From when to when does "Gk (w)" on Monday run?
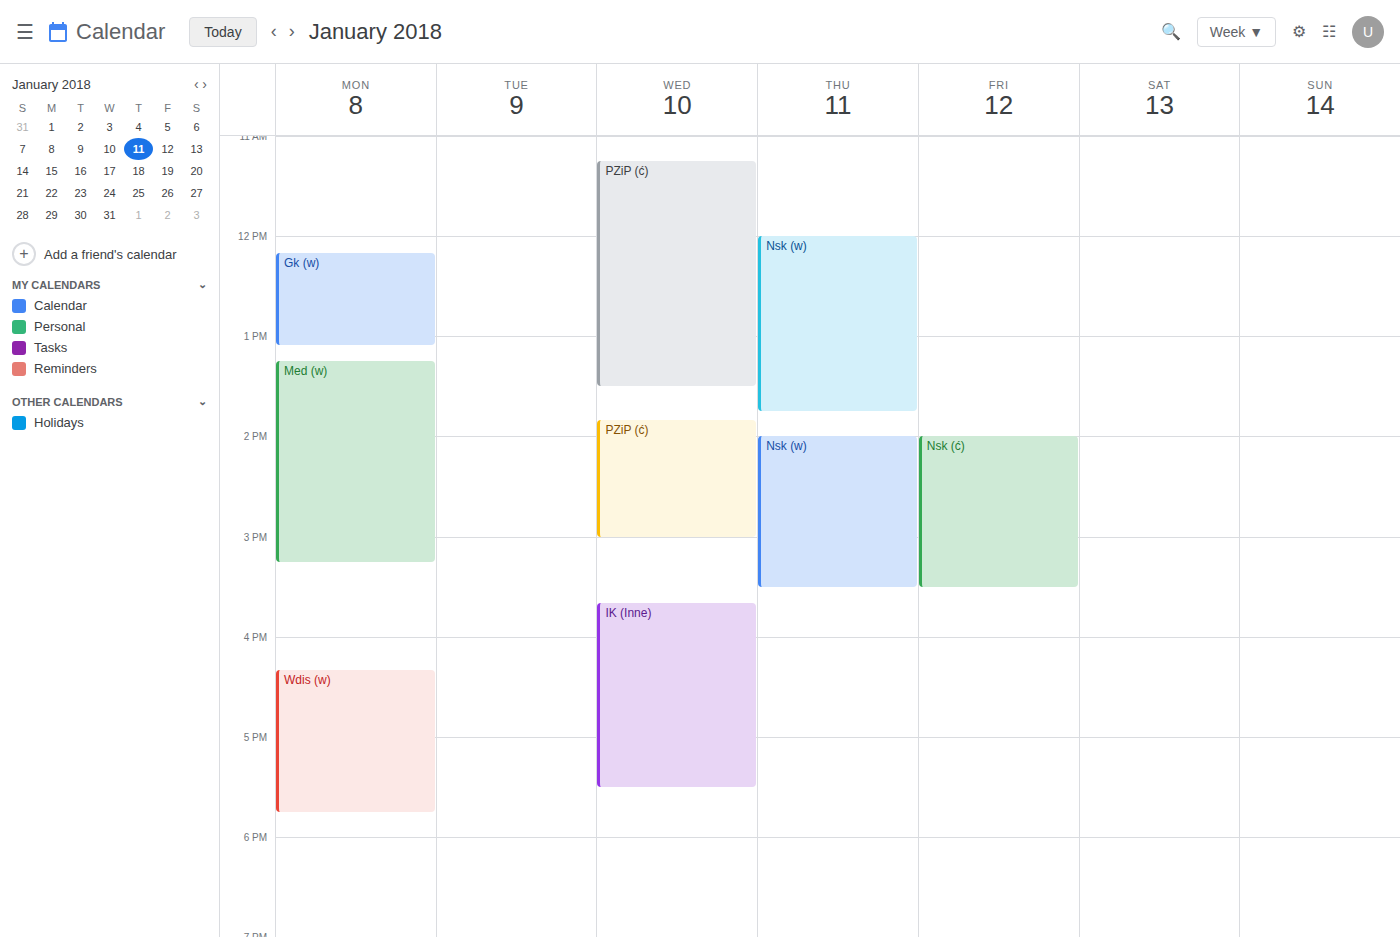
12:10 PM to 1:05 PM